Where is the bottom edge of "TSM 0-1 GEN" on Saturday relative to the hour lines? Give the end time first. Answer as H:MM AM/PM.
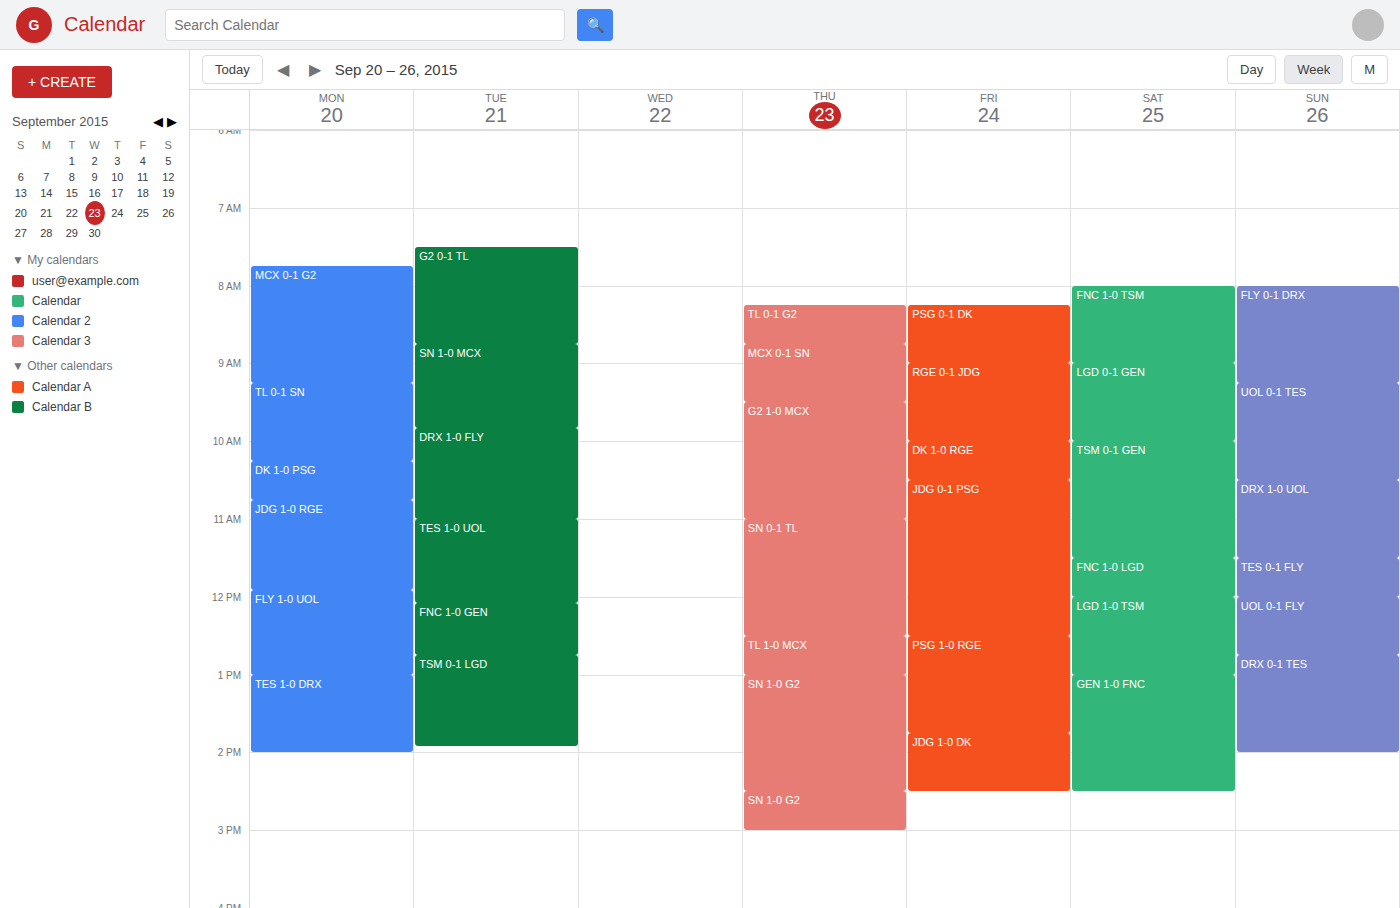
11:30 AM -- halfway between the 11 AM and 12 PM lines.